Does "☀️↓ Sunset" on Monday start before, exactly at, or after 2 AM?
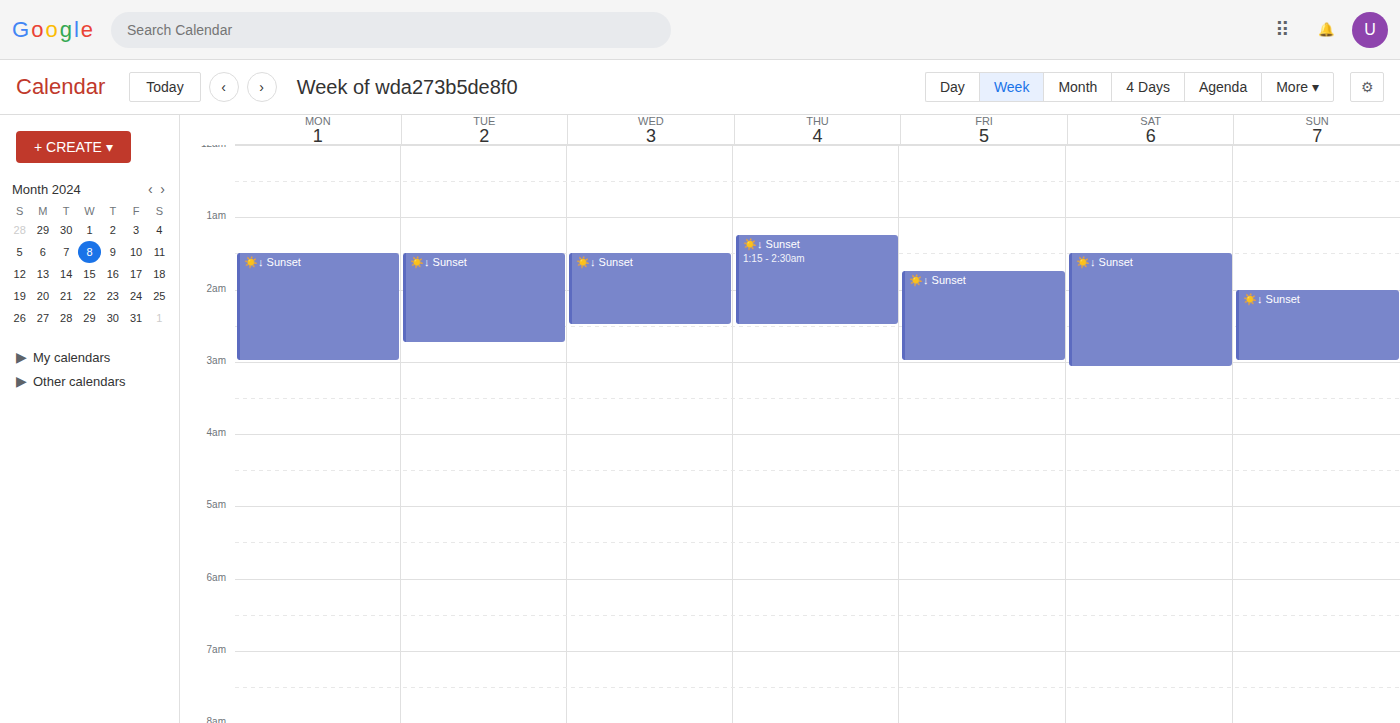
1:30 AM -- before 2 AM, 30 minutes above the 2 AM line.